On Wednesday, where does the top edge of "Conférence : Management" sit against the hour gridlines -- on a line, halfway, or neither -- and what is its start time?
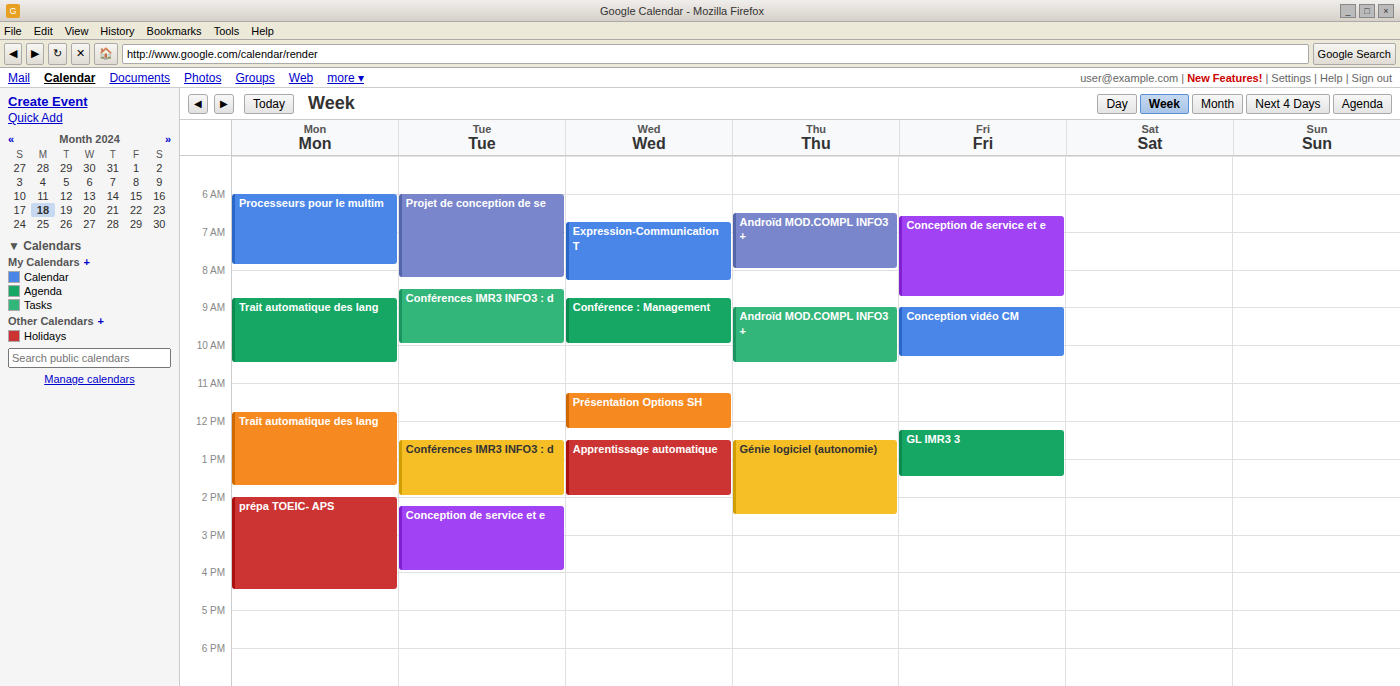
8:45 AM -- neither: three quarters of the way from the 8 AM line to the 9 AM line.